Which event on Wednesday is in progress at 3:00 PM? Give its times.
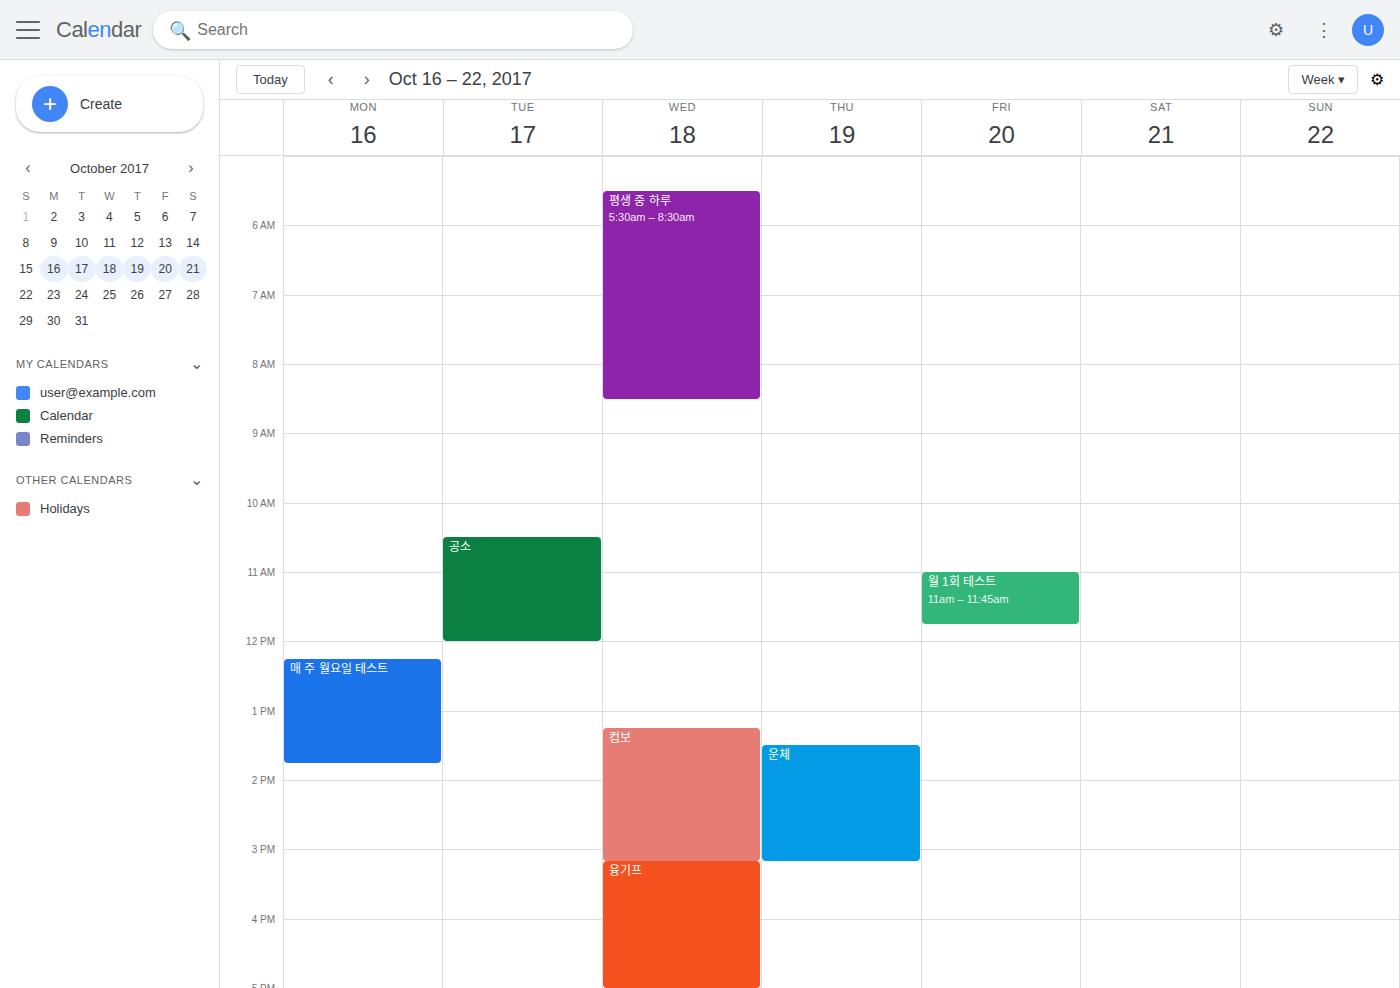
"컴보", 1:15 PM to 3:10 PM